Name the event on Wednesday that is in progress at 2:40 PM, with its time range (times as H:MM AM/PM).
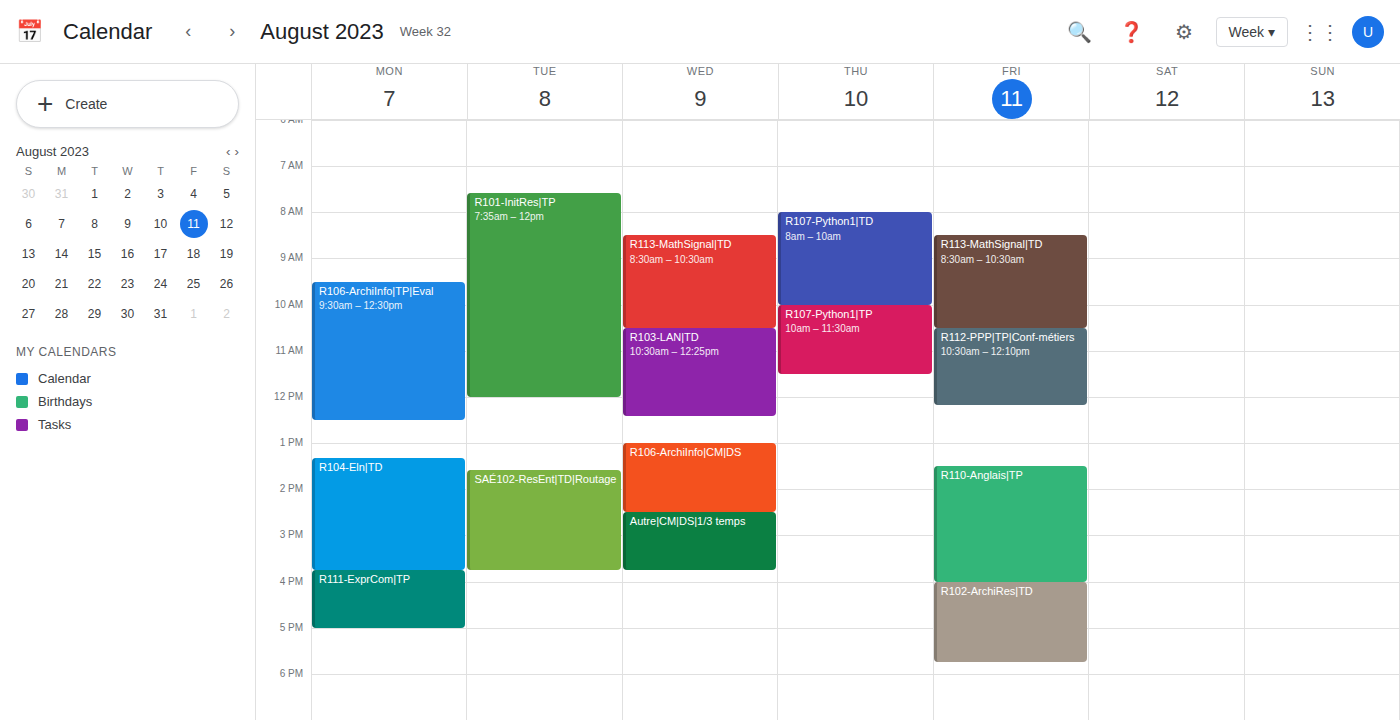
"Autre|CM|DS|1/3 temps", 2:30 PM to 3:45 PM